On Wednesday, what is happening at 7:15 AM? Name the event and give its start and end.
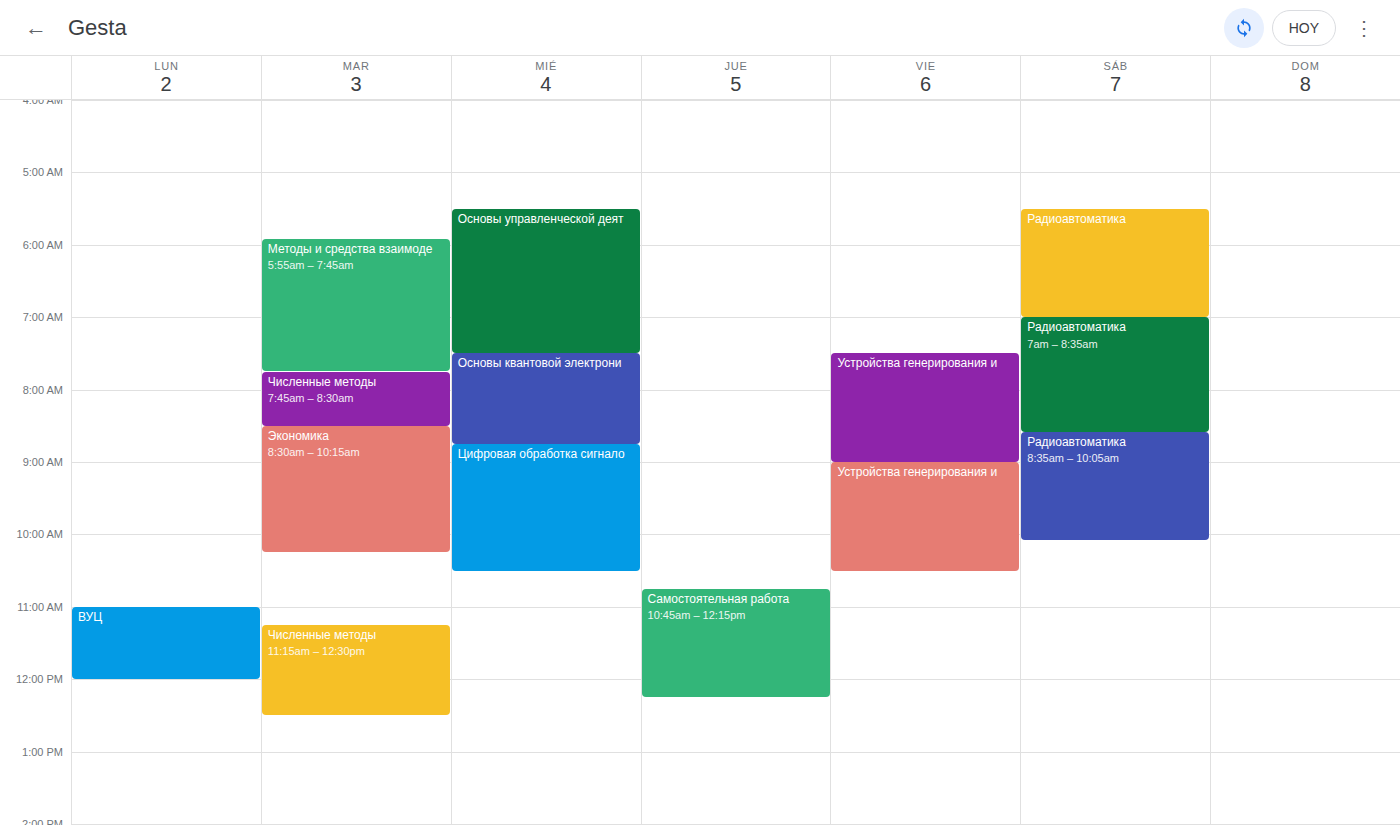
"Основы управленческой деят", 5:30 AM to 7:30 AM